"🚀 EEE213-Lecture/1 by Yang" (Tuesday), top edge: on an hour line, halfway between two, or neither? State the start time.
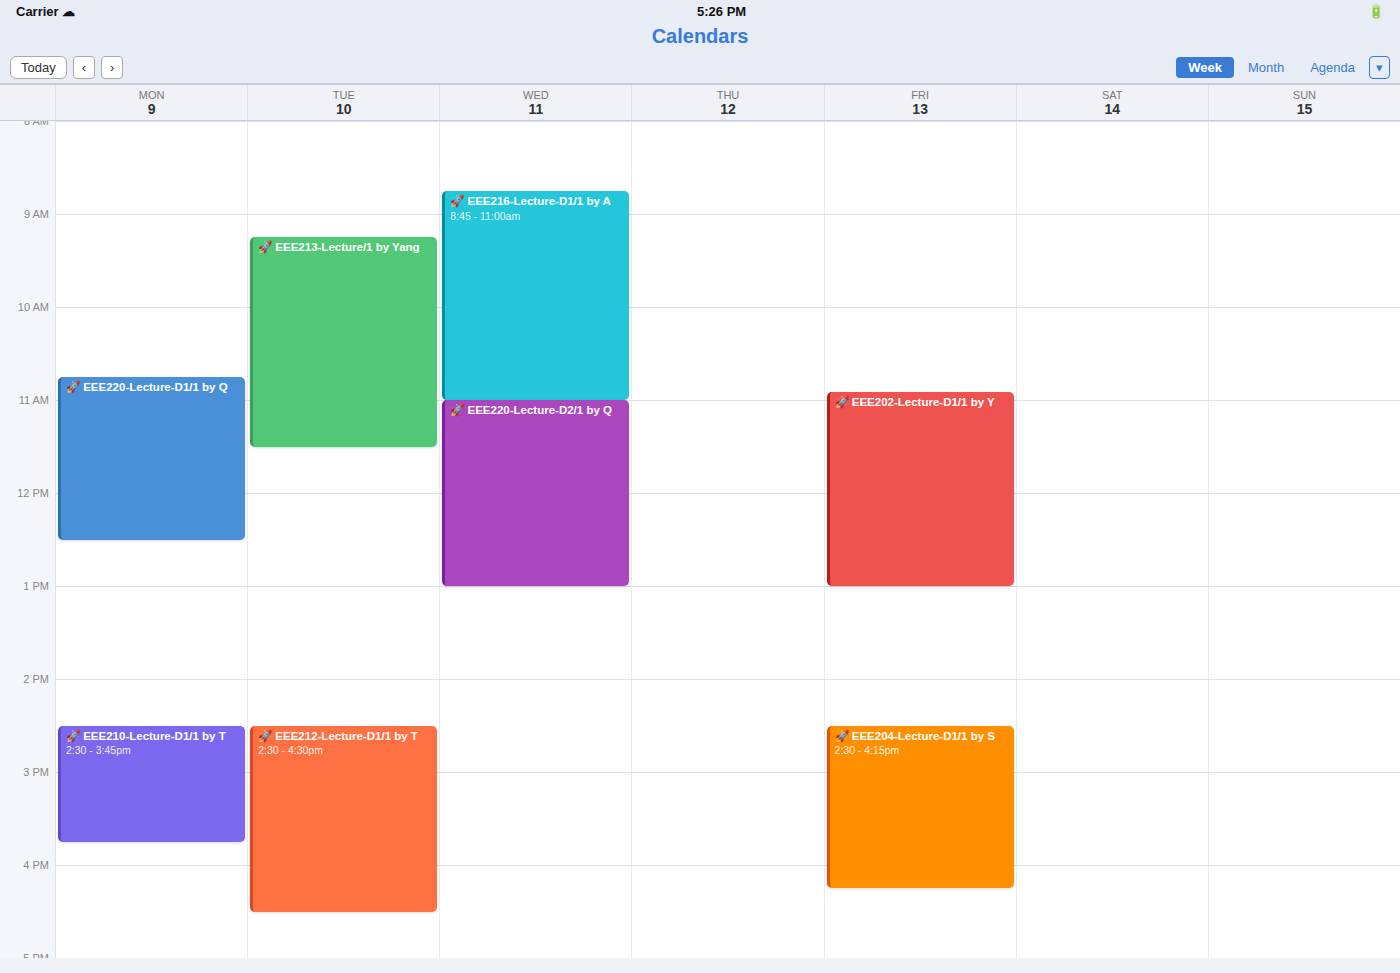
9:15 AM -- neither: a quarter of the way from the 9 AM line to the 10 AM line.